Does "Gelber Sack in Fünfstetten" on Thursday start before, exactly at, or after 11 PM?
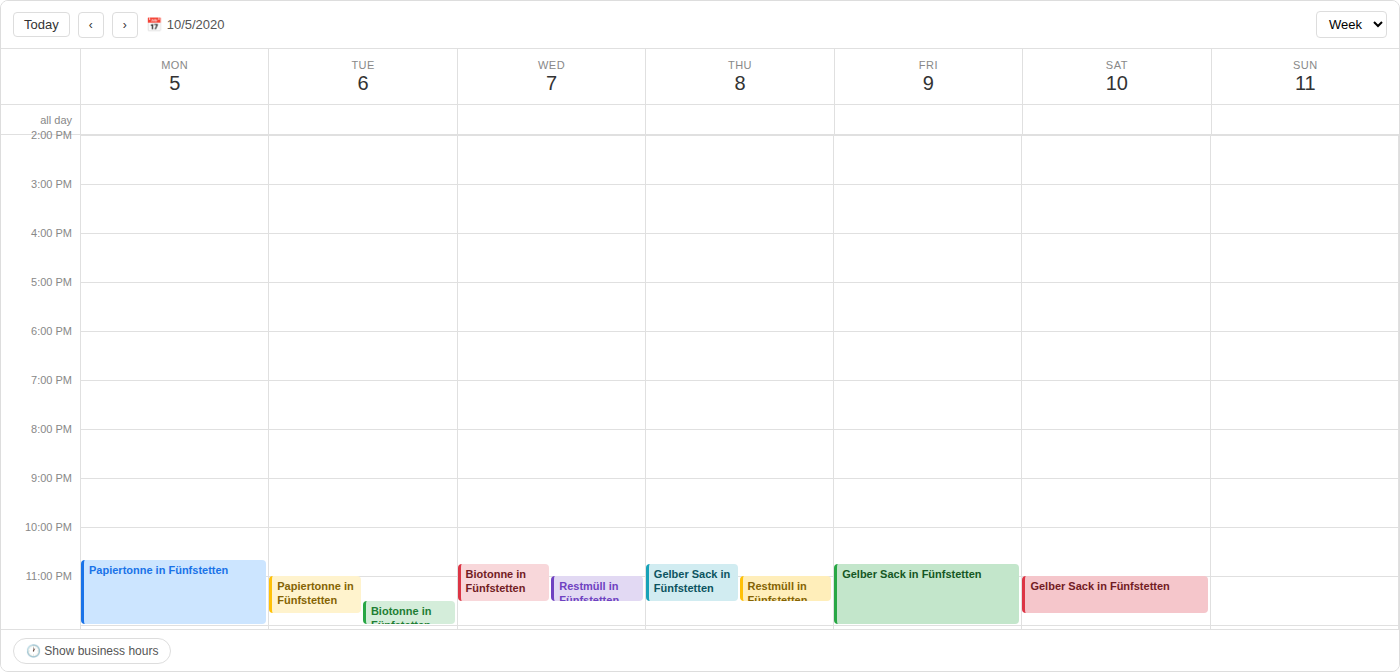
10:45 PM -- before 11 PM, 15 minutes above the 11 PM line.